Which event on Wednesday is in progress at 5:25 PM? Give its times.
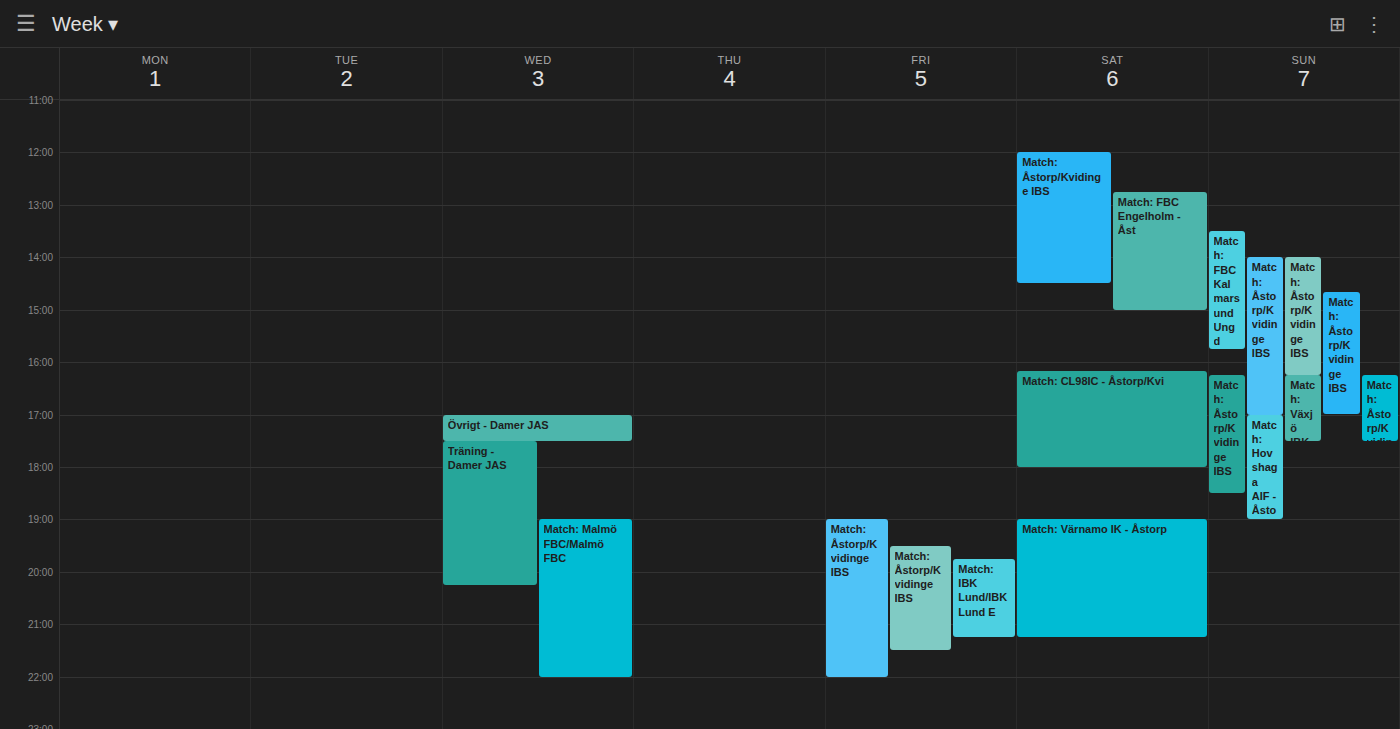
"Övrigt - Damer JAS", 5:00 PM to 5:30 PM